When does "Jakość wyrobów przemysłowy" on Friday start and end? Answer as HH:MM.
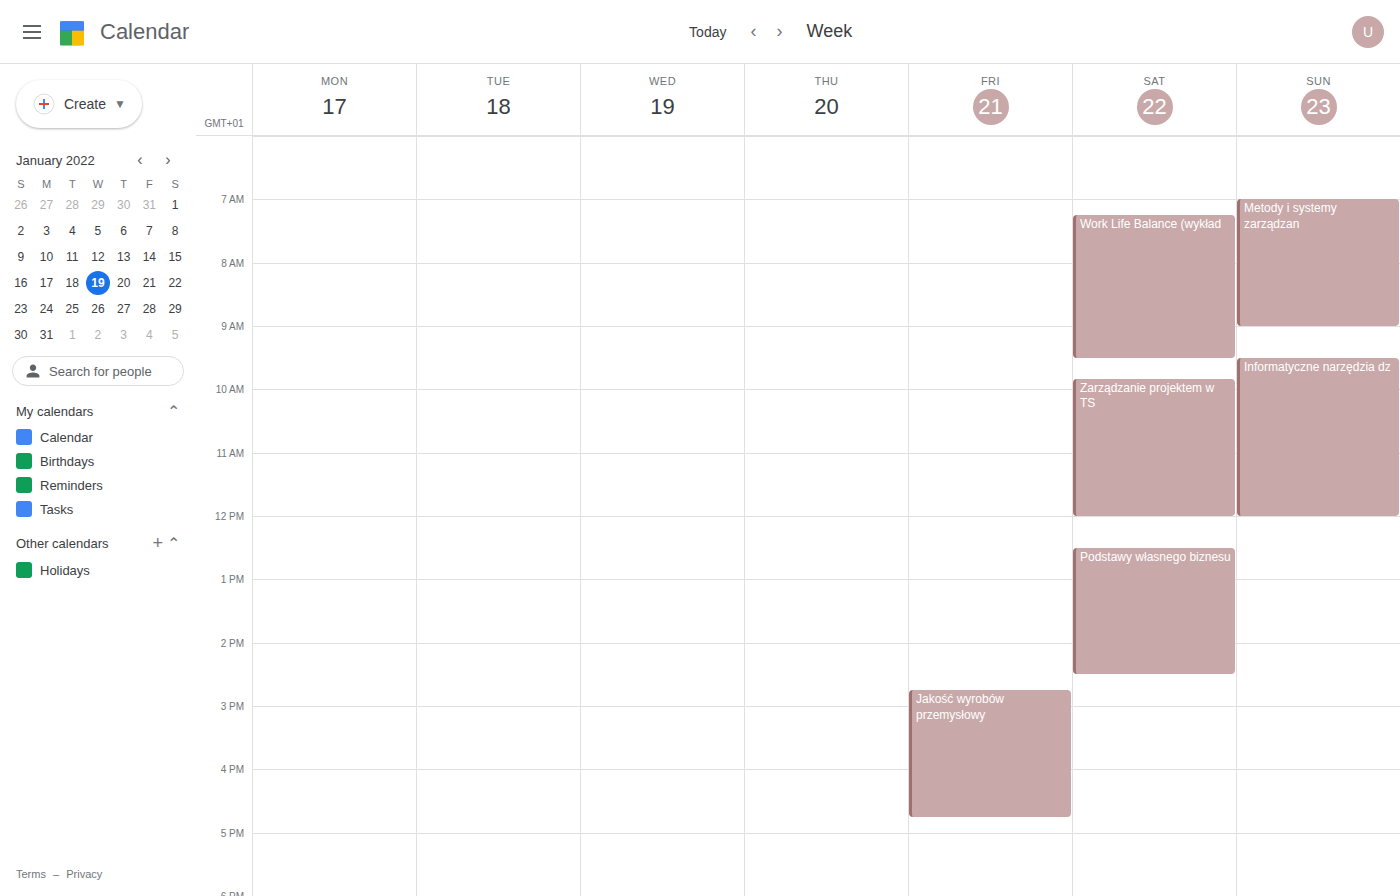
14:45 to 16:45